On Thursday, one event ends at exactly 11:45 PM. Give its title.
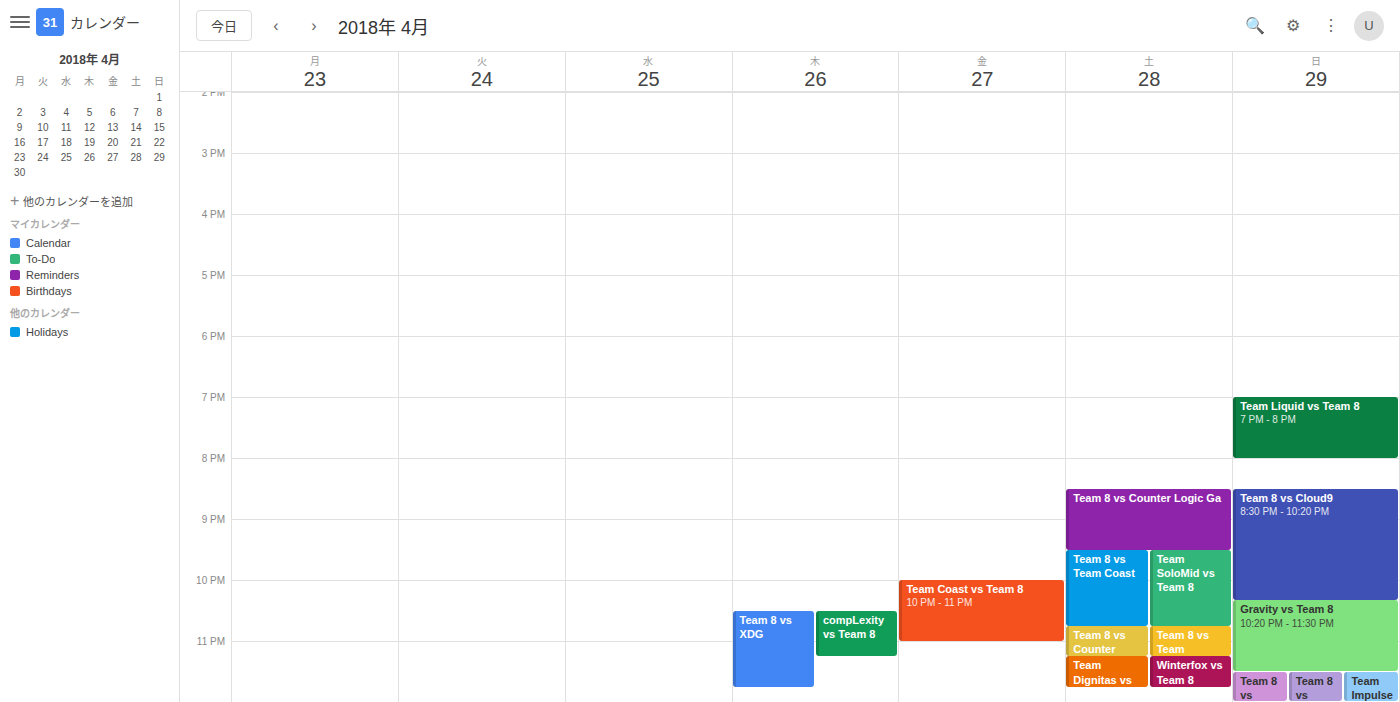
"Team 8 vs XDG"